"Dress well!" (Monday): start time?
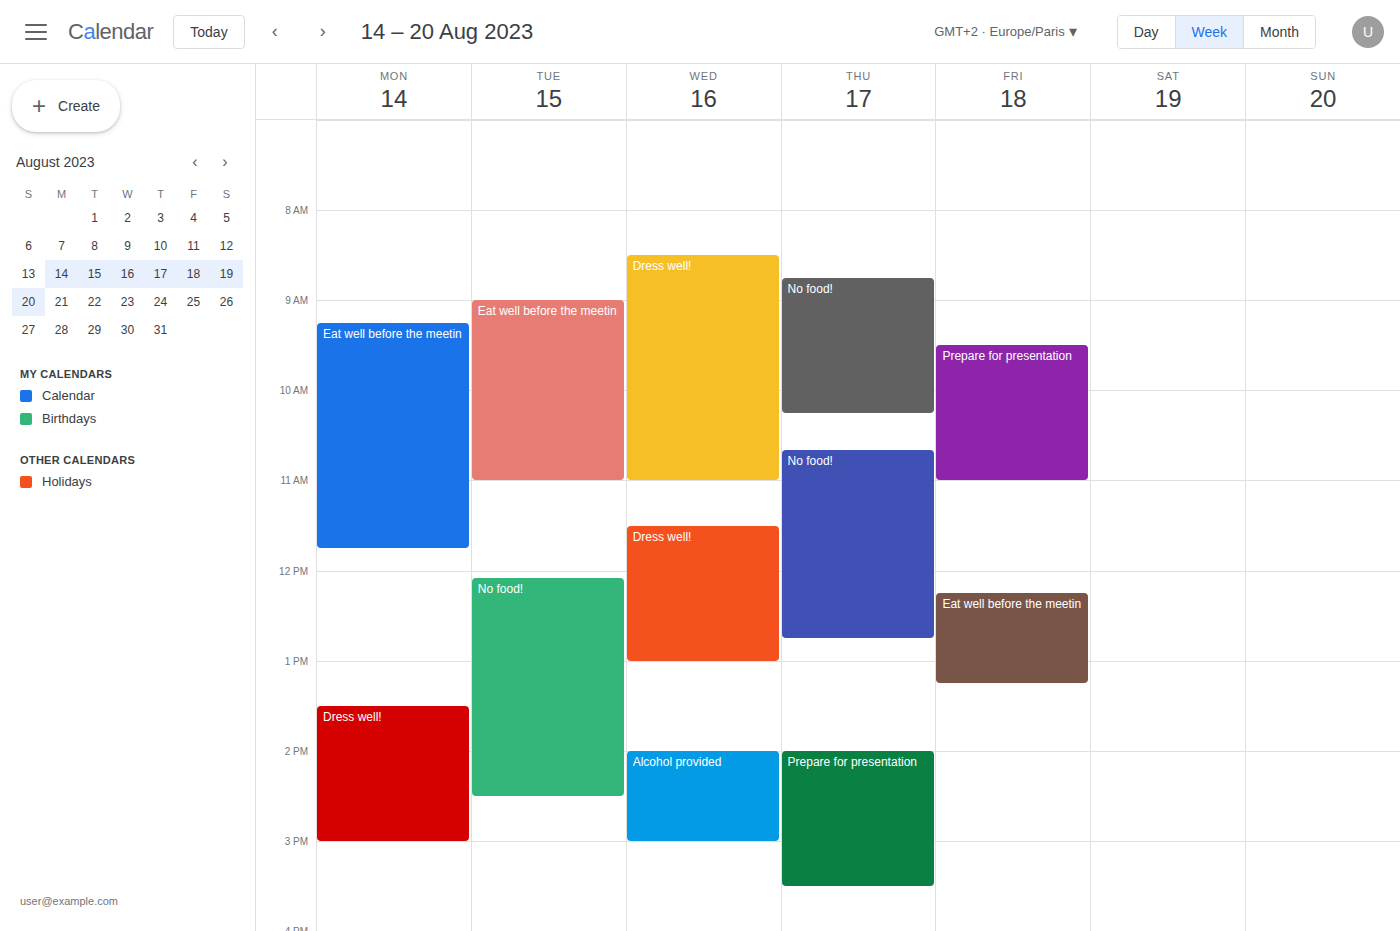
13:30